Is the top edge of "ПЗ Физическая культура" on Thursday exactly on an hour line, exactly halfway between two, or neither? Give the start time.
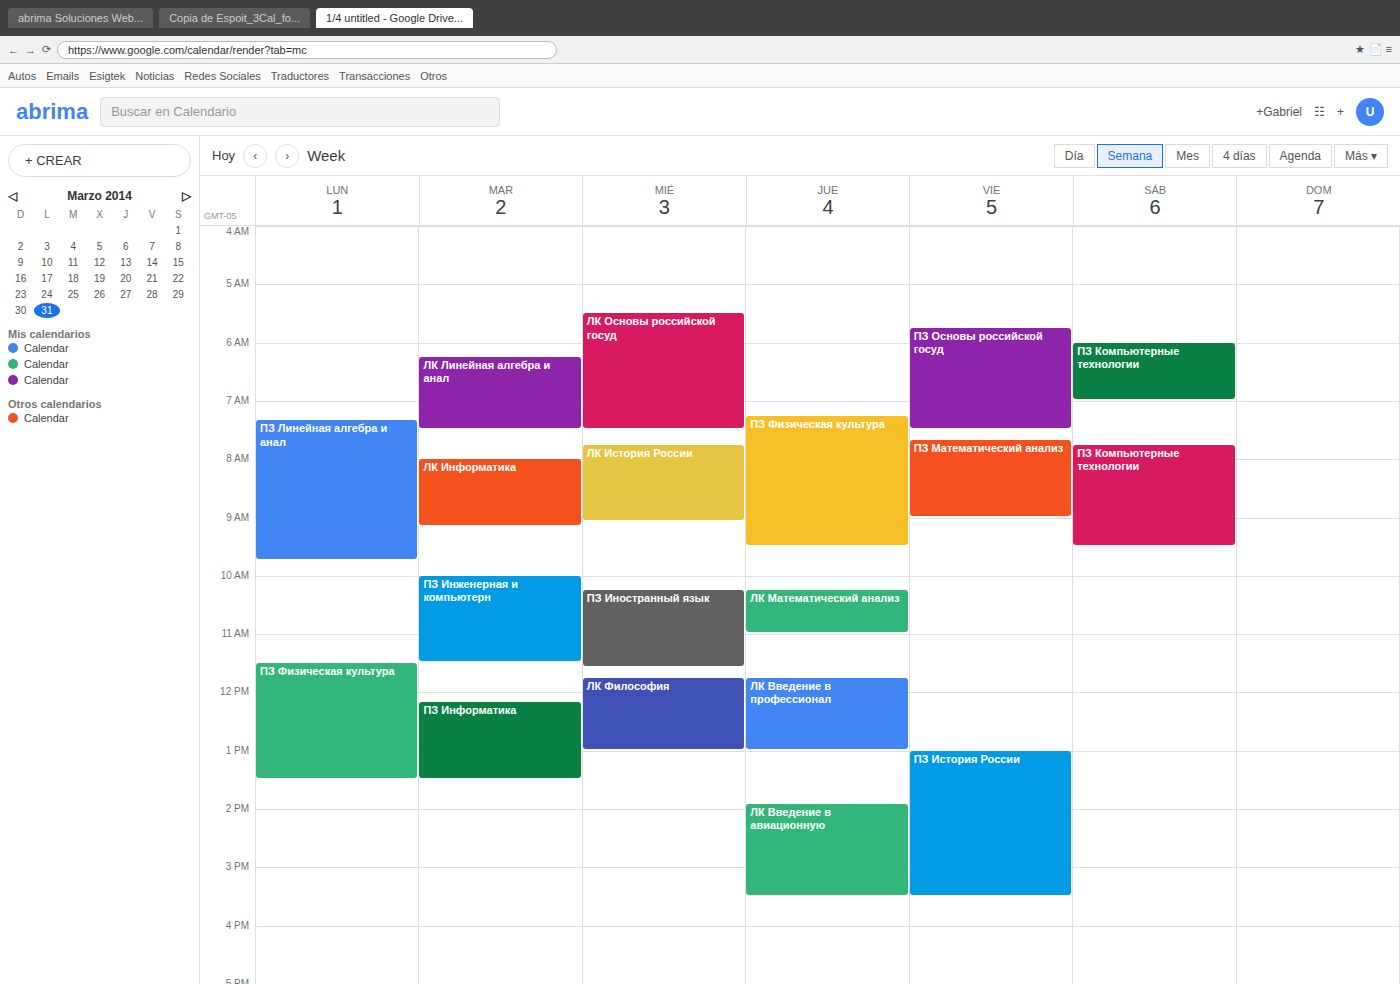
7:15 AM -- neither: a quarter of the way from the 7 AM line to the 8 AM line.